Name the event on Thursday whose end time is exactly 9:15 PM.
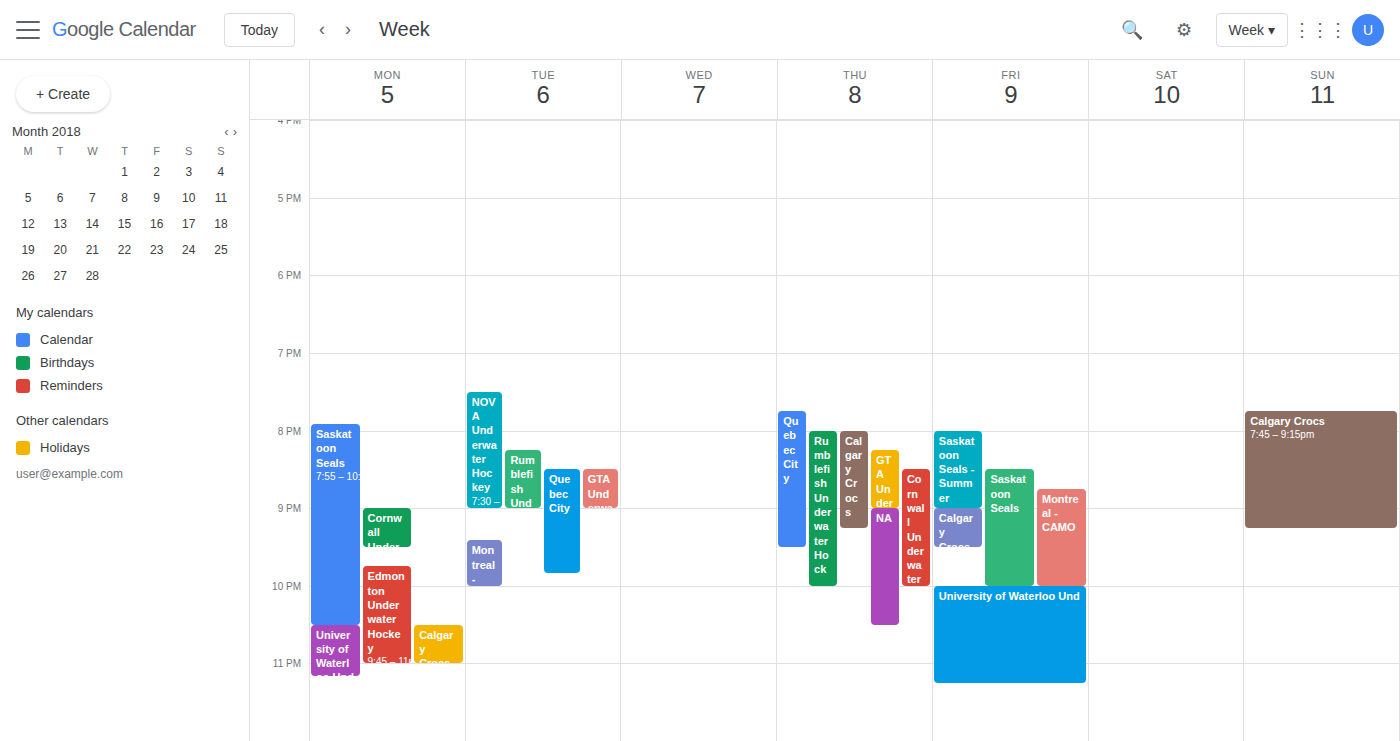
"Calgary Crocs"